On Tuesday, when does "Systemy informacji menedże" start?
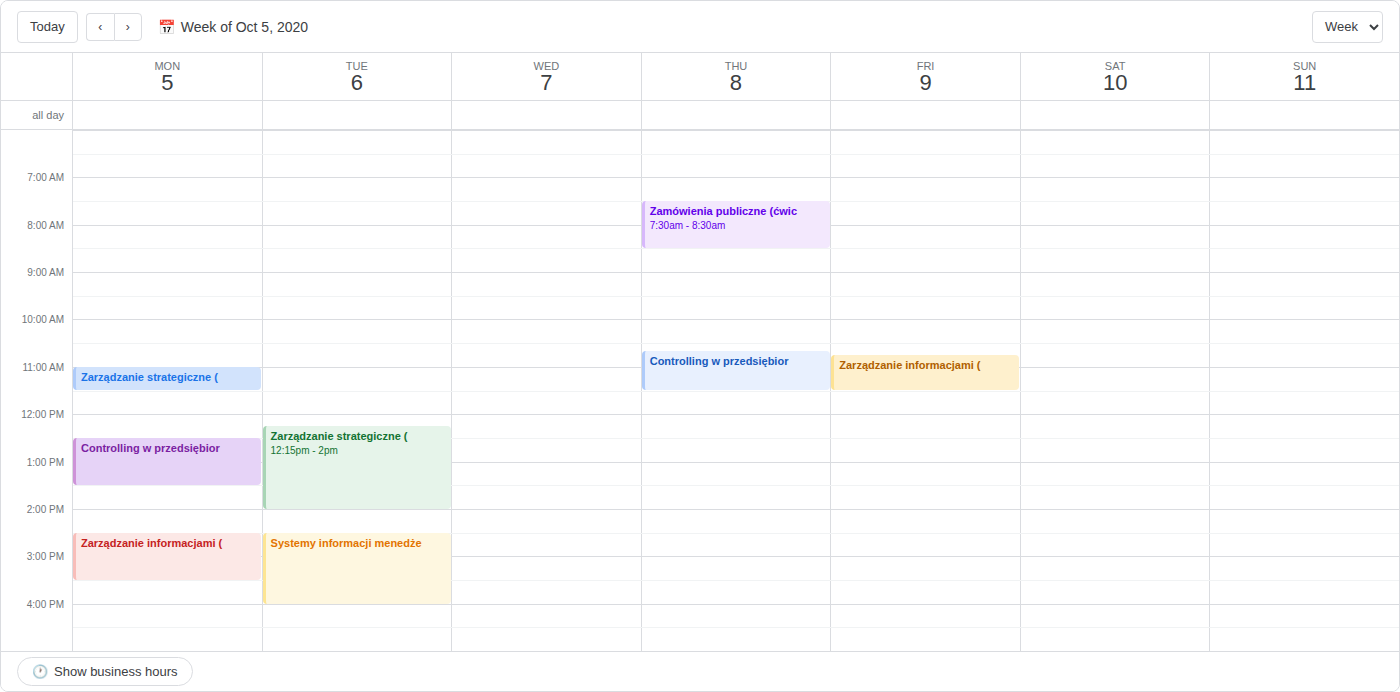
2:30 PM